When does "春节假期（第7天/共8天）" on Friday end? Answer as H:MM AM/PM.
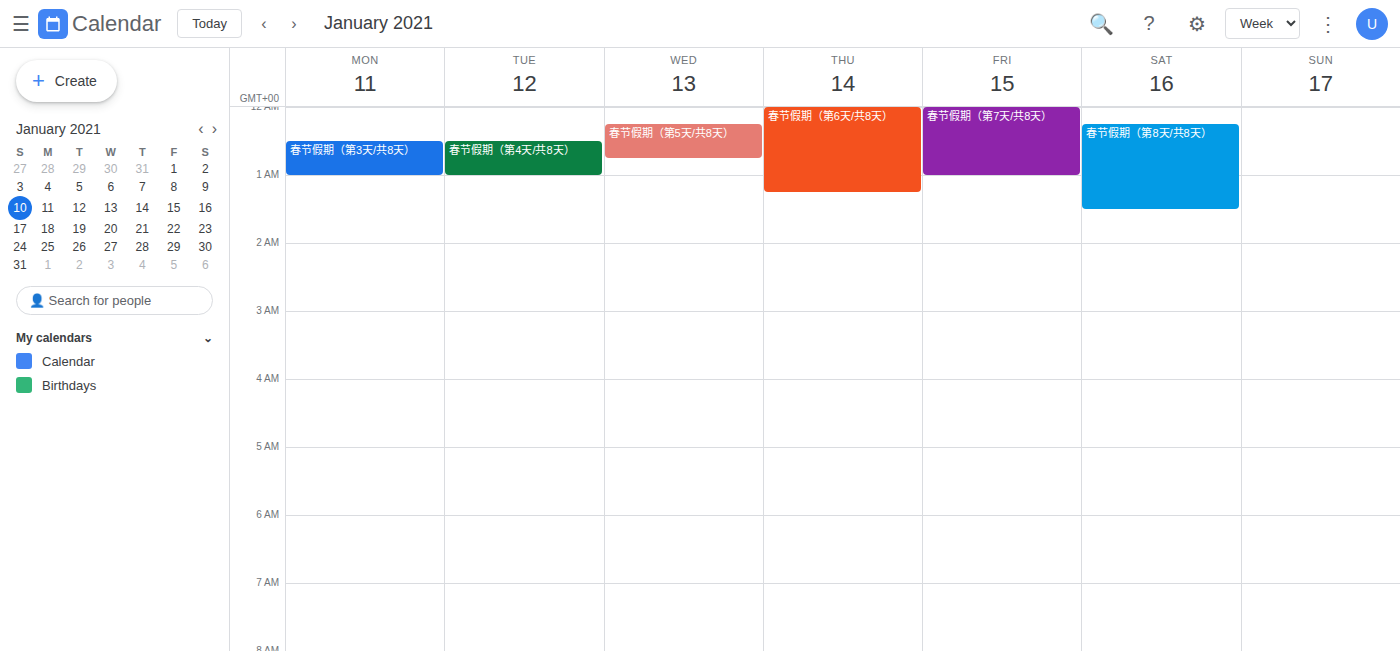
1:00 AM